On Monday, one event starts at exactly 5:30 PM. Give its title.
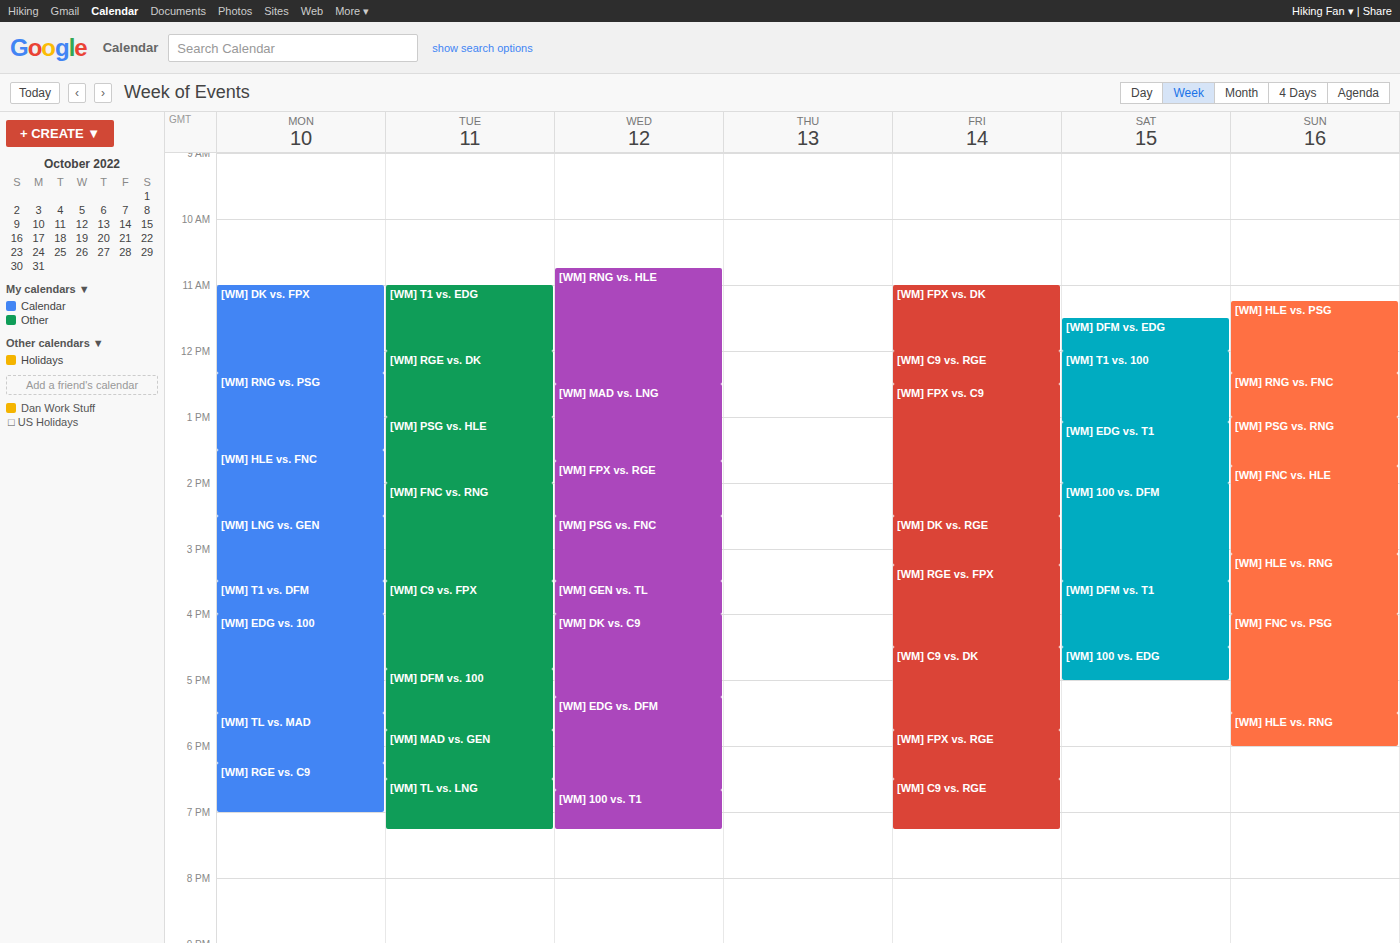
"[WM] TL vs. MAD"